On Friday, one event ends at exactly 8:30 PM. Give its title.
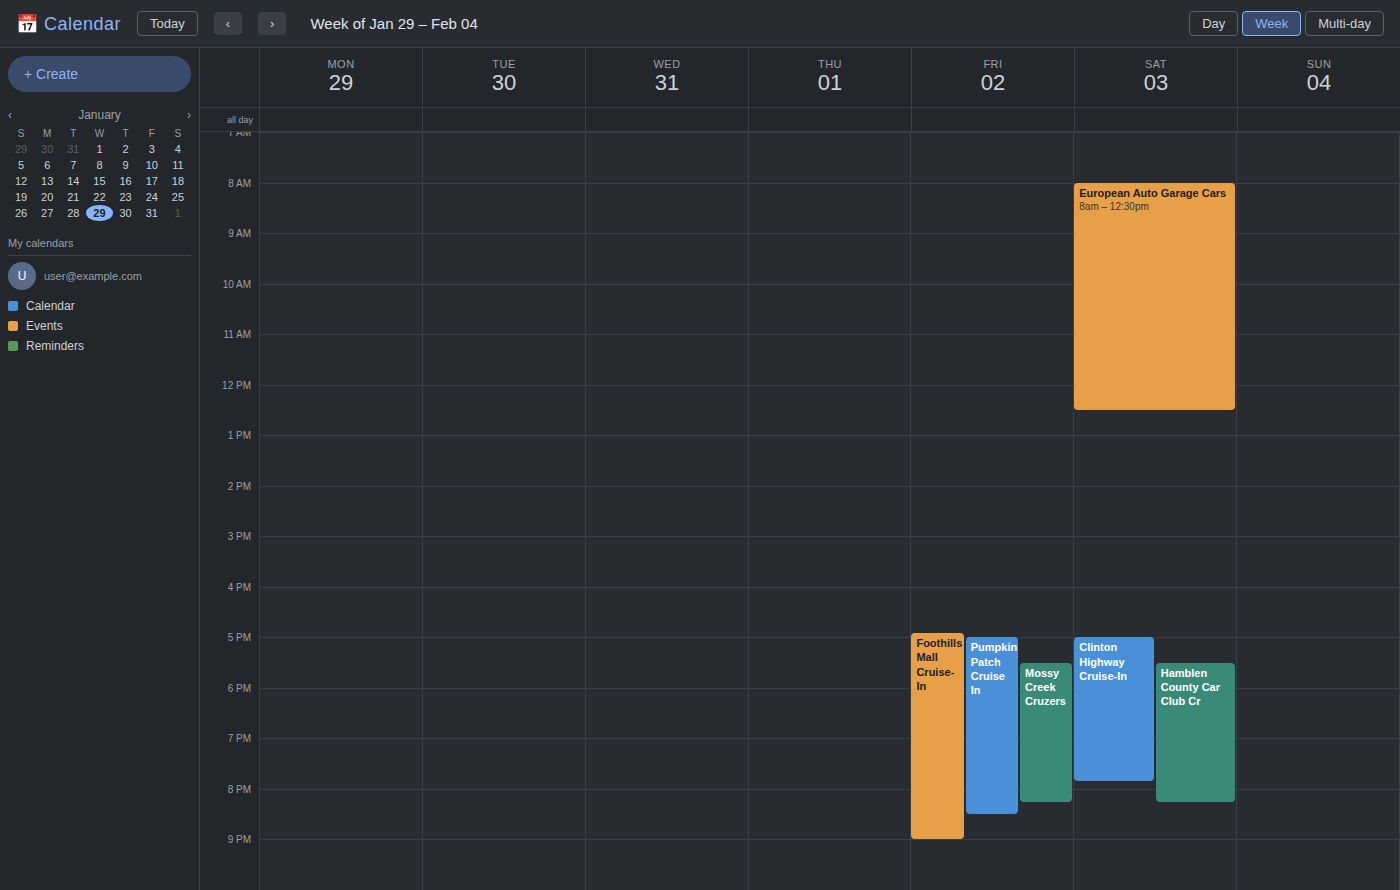
"Pumpkin Patch Cruise In"